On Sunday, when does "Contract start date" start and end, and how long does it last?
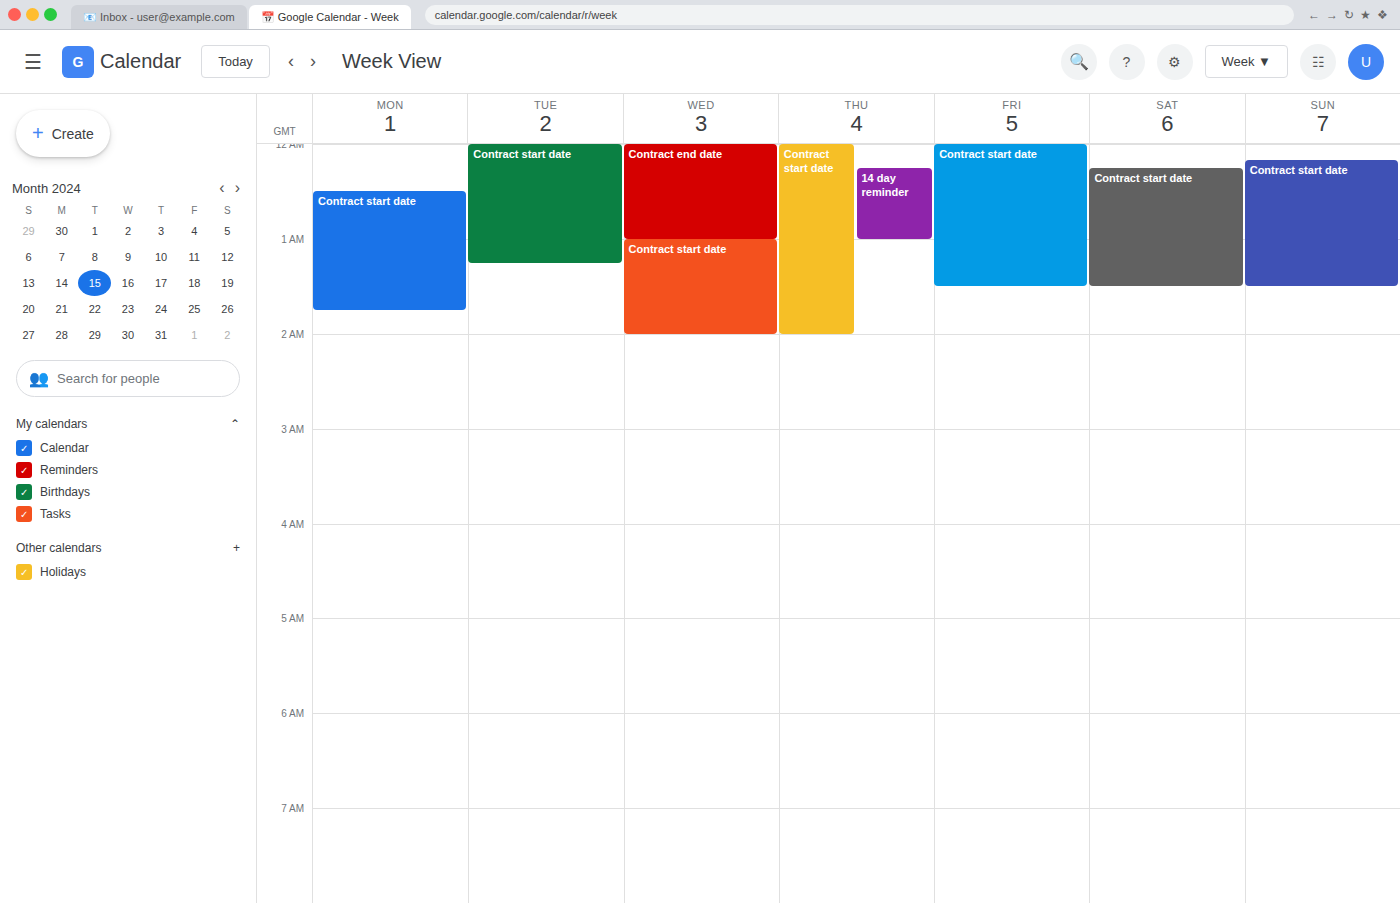
12:10 AM to 1:30 AM, 1 hour 20 minutes